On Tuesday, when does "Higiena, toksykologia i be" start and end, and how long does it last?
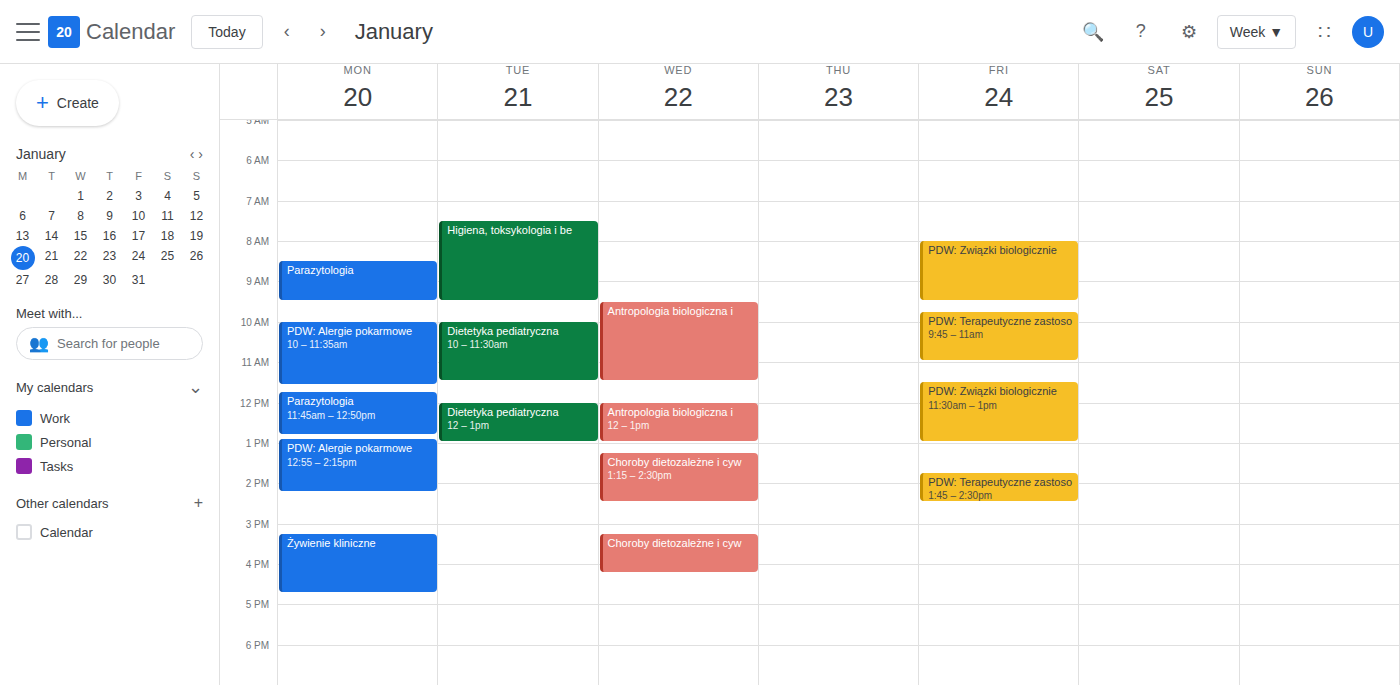
7:30 AM to 9:30 AM, 2 hours